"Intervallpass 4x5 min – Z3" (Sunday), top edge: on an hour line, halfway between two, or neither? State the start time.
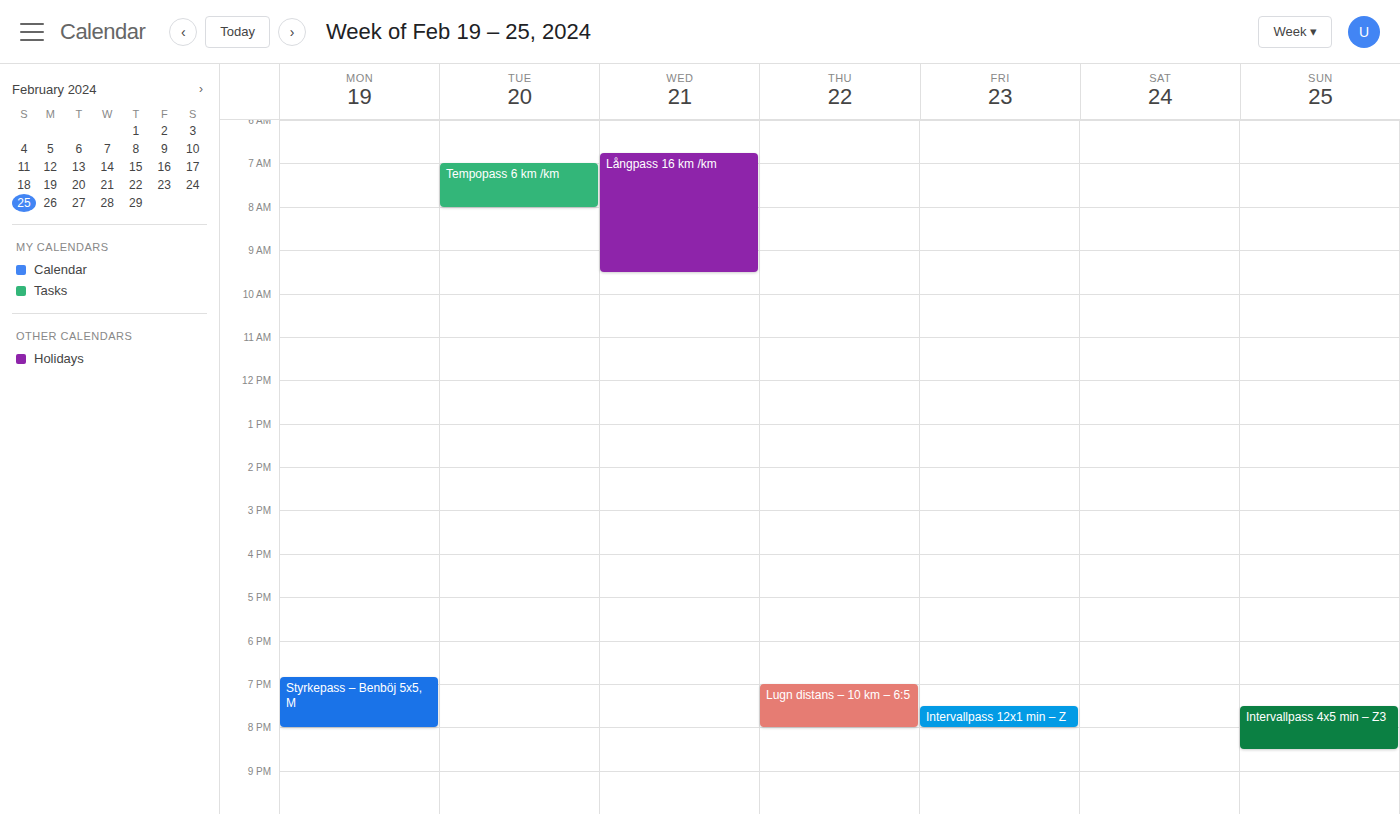
7:30 PM -- halfway between the 7 PM and 8 PM lines.